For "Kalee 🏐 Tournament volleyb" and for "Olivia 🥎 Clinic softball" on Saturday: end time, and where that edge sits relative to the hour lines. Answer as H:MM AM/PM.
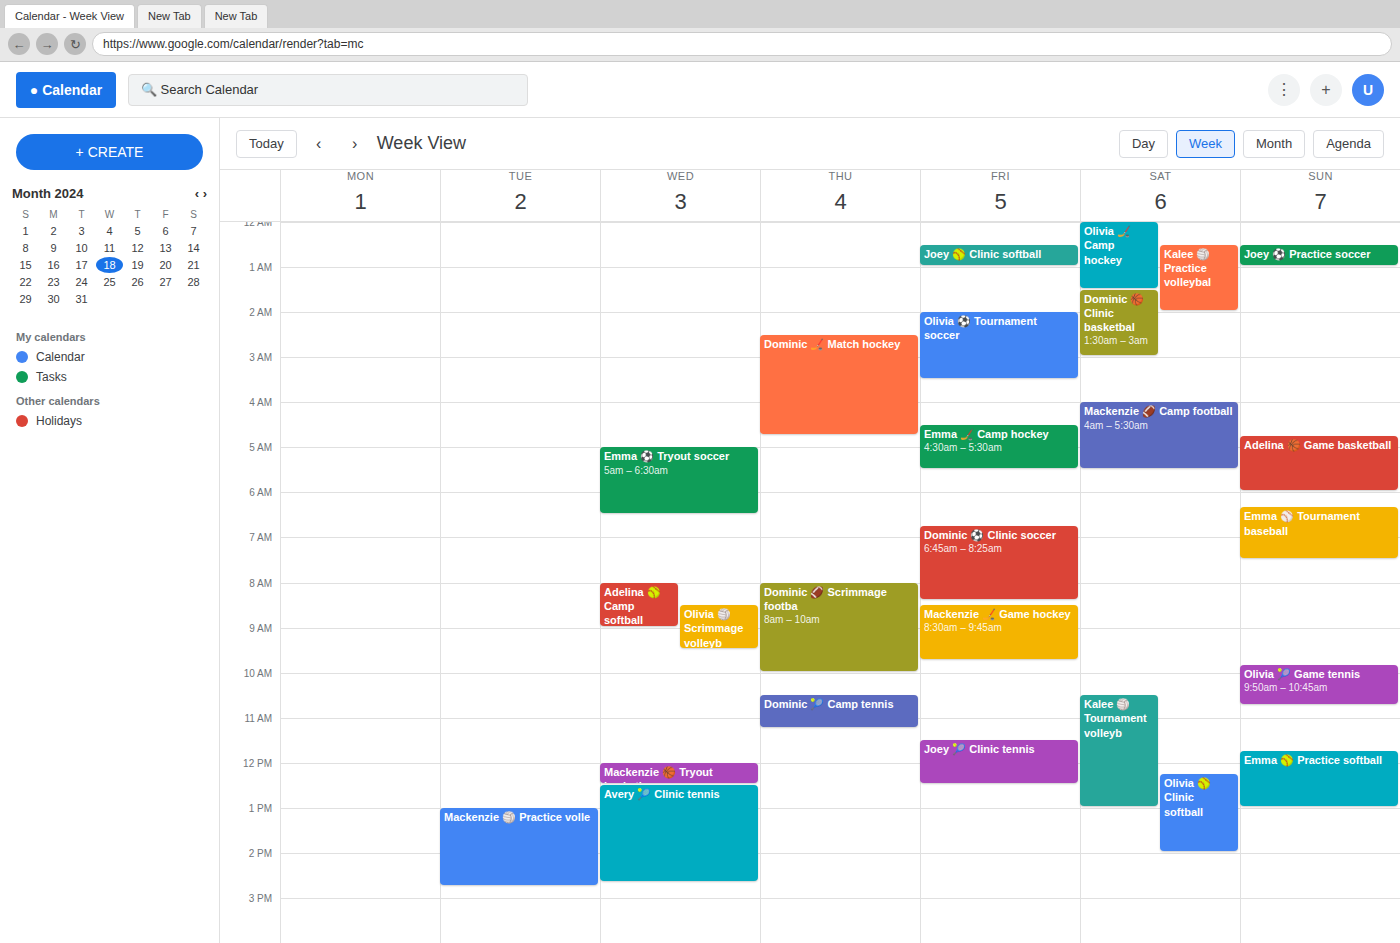
"Kalee 🏐 Tournament volleyb": 1:00 PM, exactly on the 1 PM line. "Olivia 🥎 Clinic softball": 2:00 PM, exactly on the 2 PM line.